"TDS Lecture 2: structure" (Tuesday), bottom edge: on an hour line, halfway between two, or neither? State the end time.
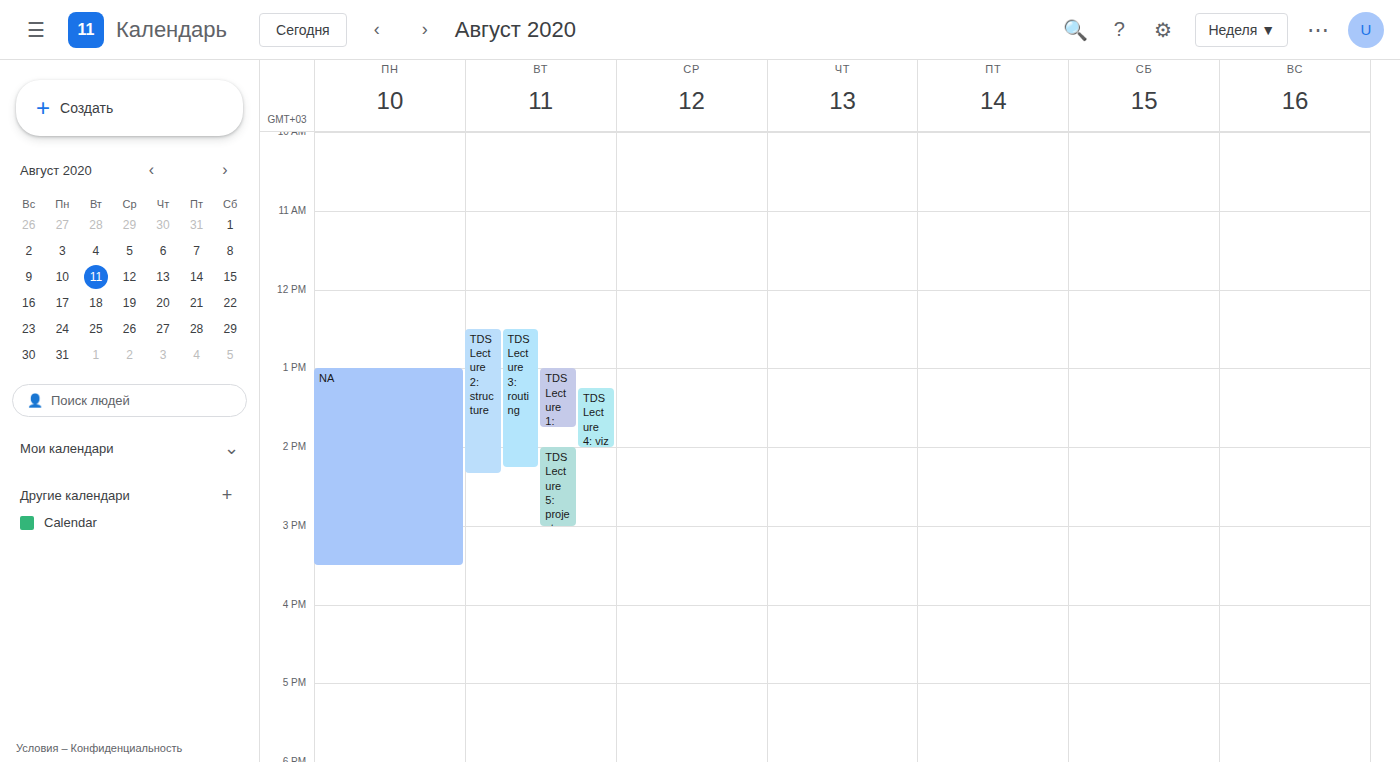
2:20 PM -- neither: 20 minutes below the 2 PM line and 40 minutes above the 3 PM line.